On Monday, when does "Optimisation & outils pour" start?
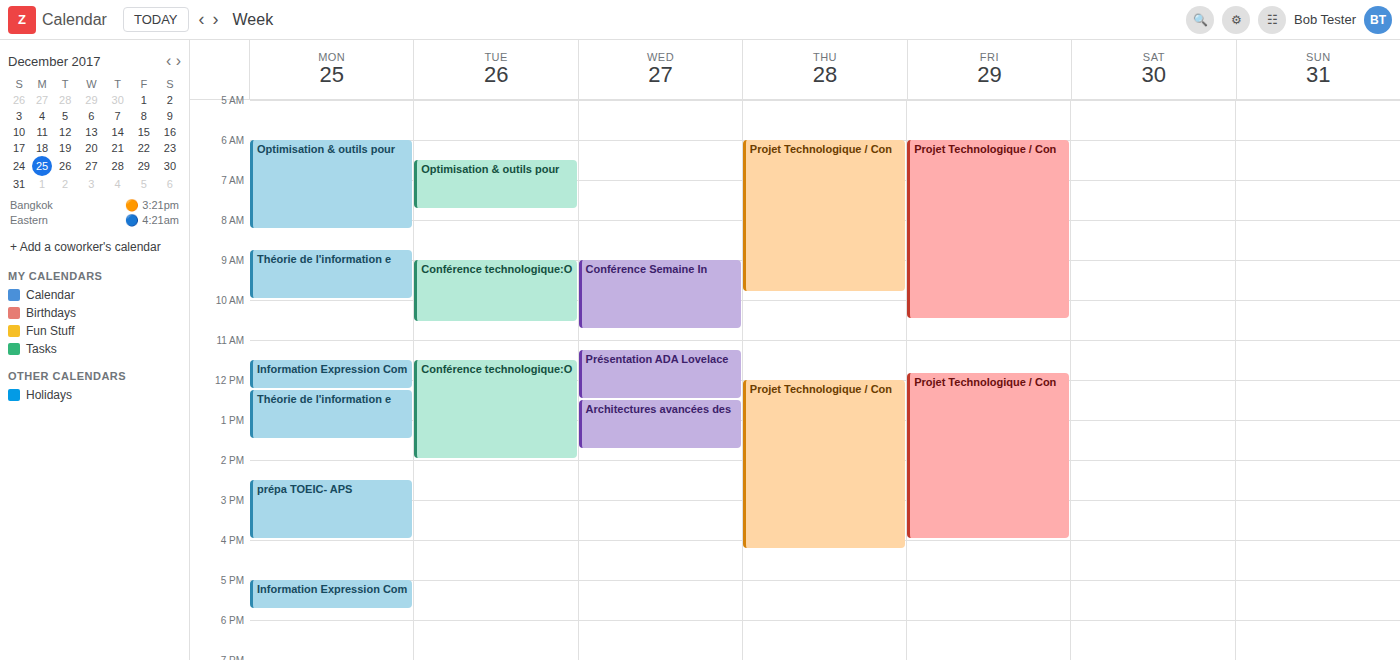
6:00 AM